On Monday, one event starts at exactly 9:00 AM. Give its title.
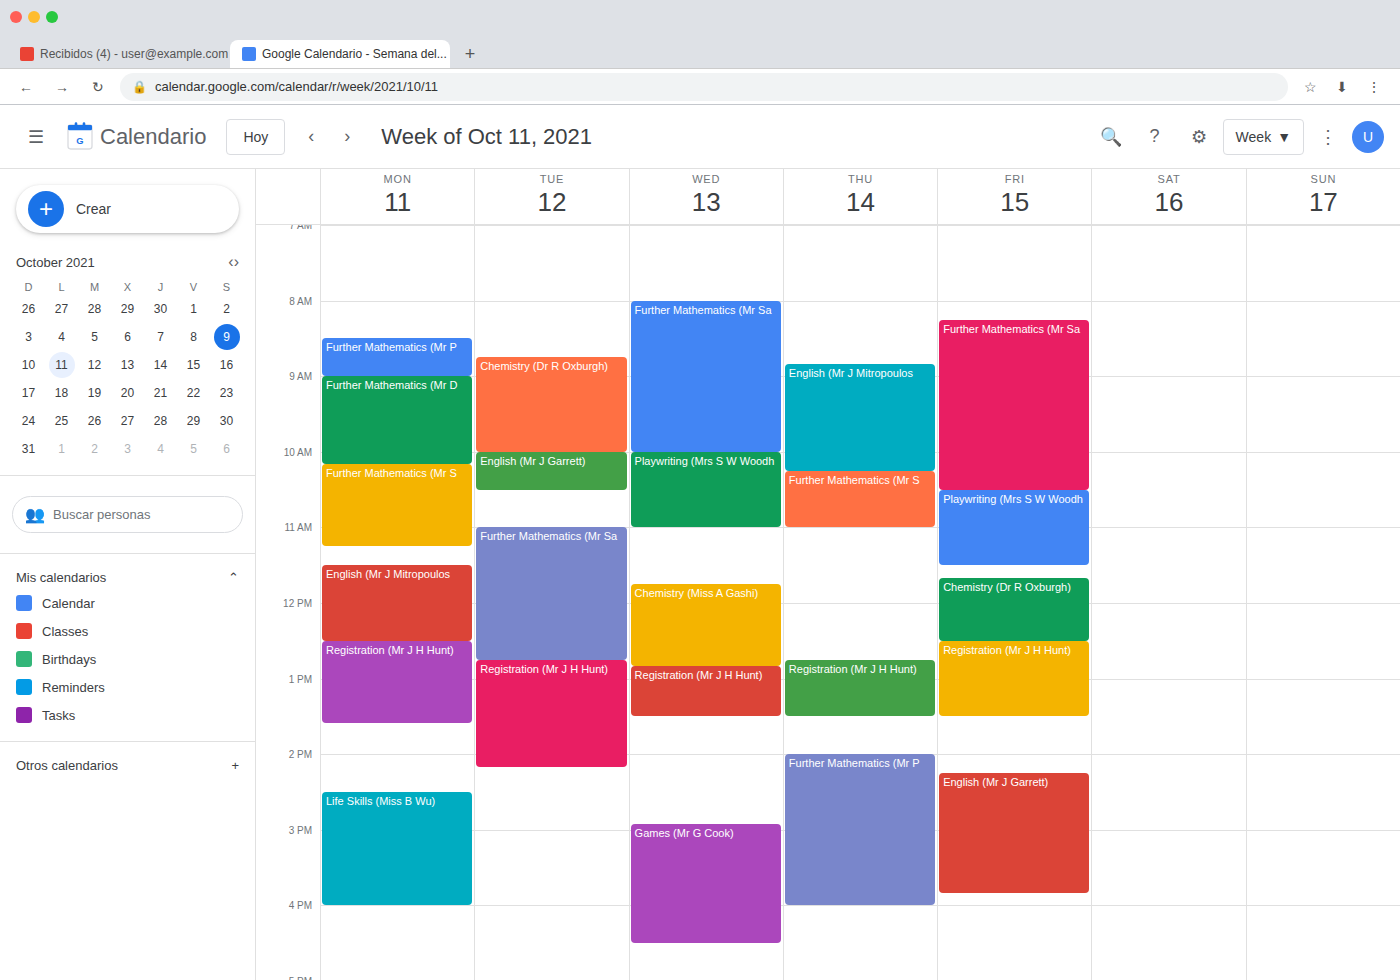
"Further Mathematics (Mr D"